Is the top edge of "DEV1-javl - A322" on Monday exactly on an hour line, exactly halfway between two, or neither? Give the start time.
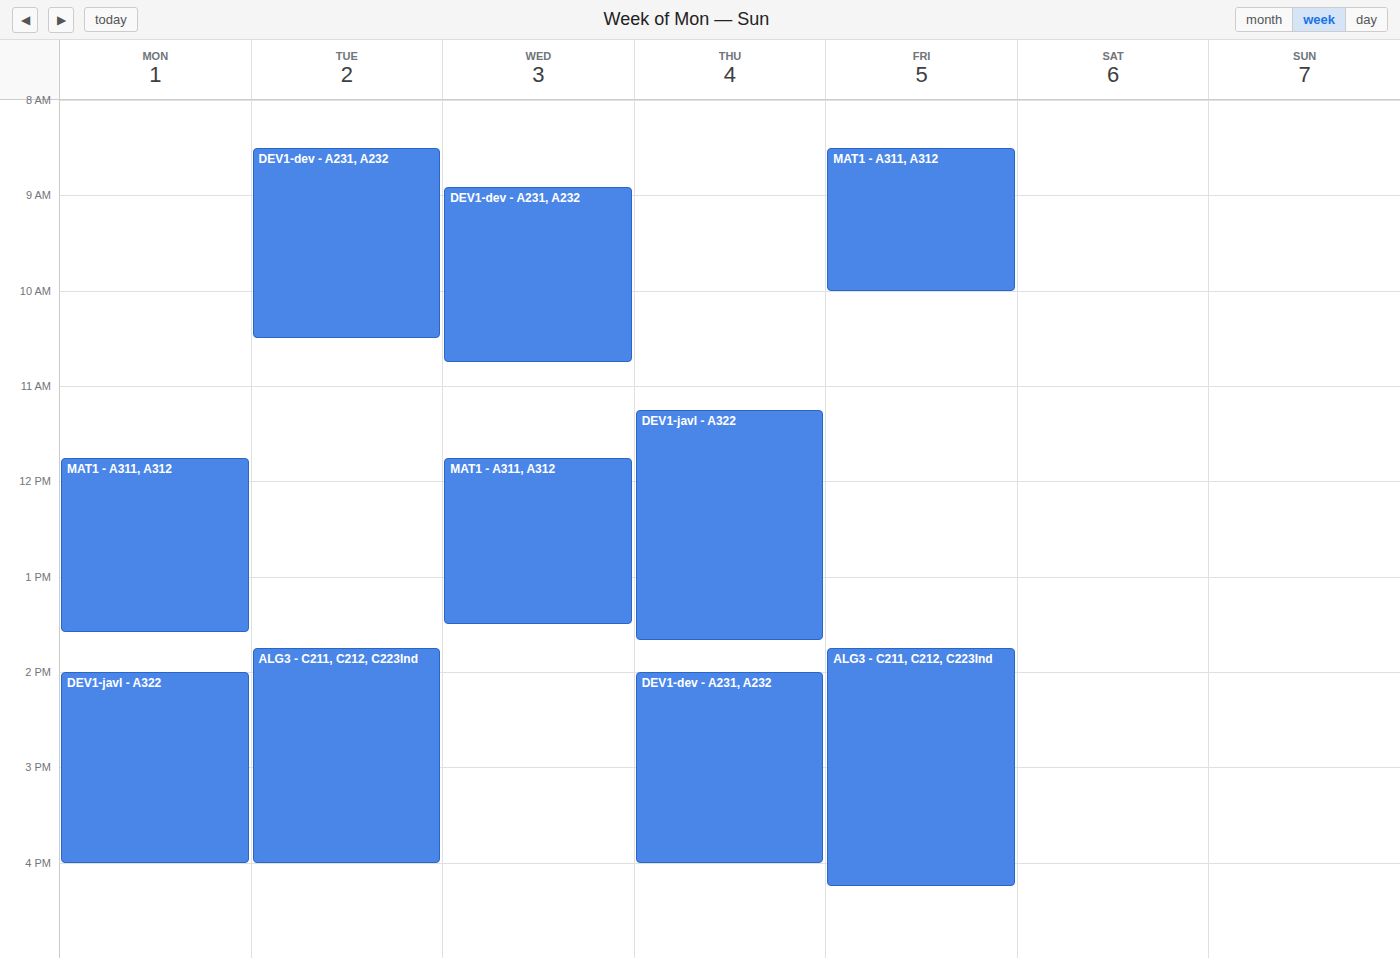
2:00 PM -- exactly on the 2 PM line.